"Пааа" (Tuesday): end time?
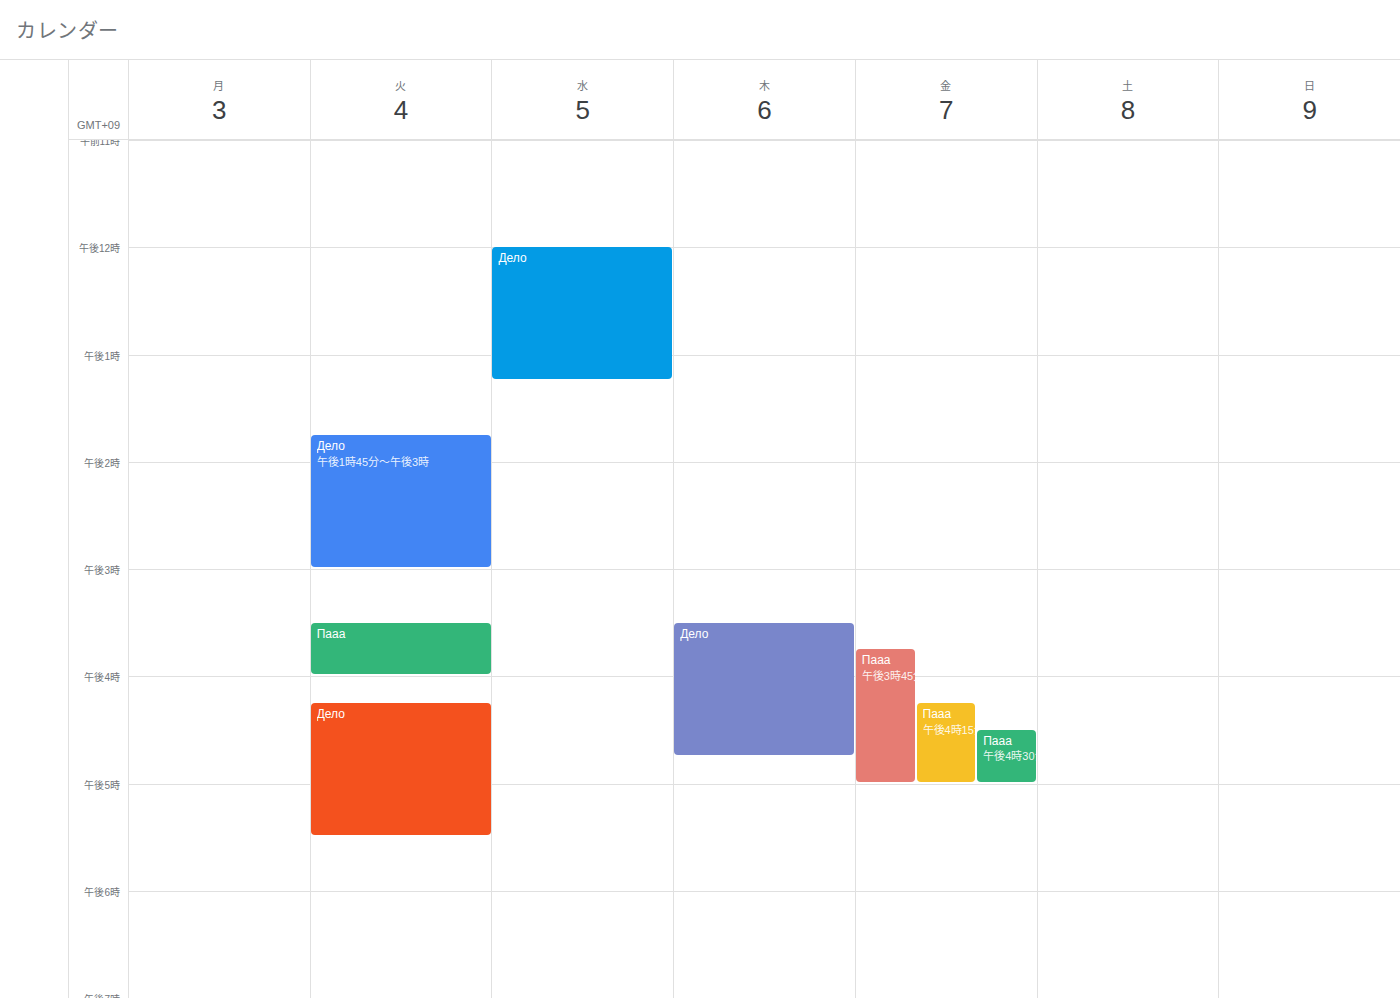
4:00 PM